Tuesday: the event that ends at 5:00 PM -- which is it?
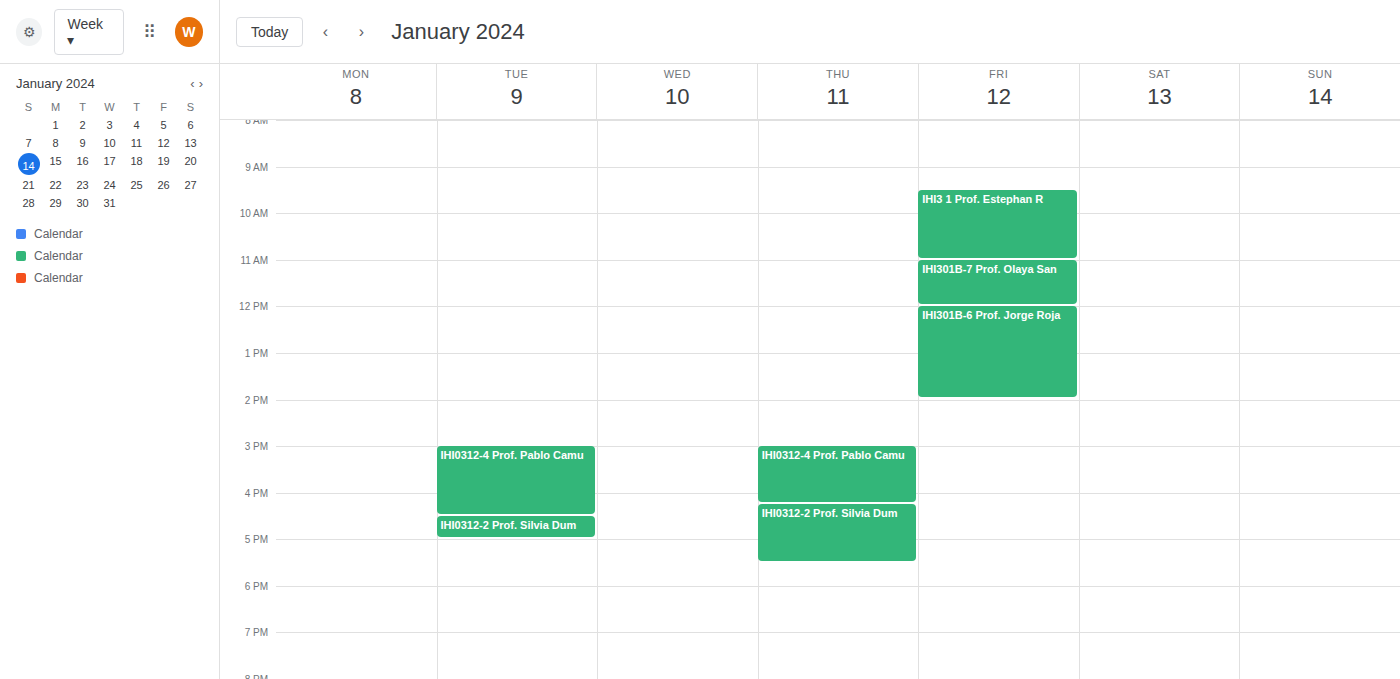
"IHI0312-2 Prof. Silvia Dum"